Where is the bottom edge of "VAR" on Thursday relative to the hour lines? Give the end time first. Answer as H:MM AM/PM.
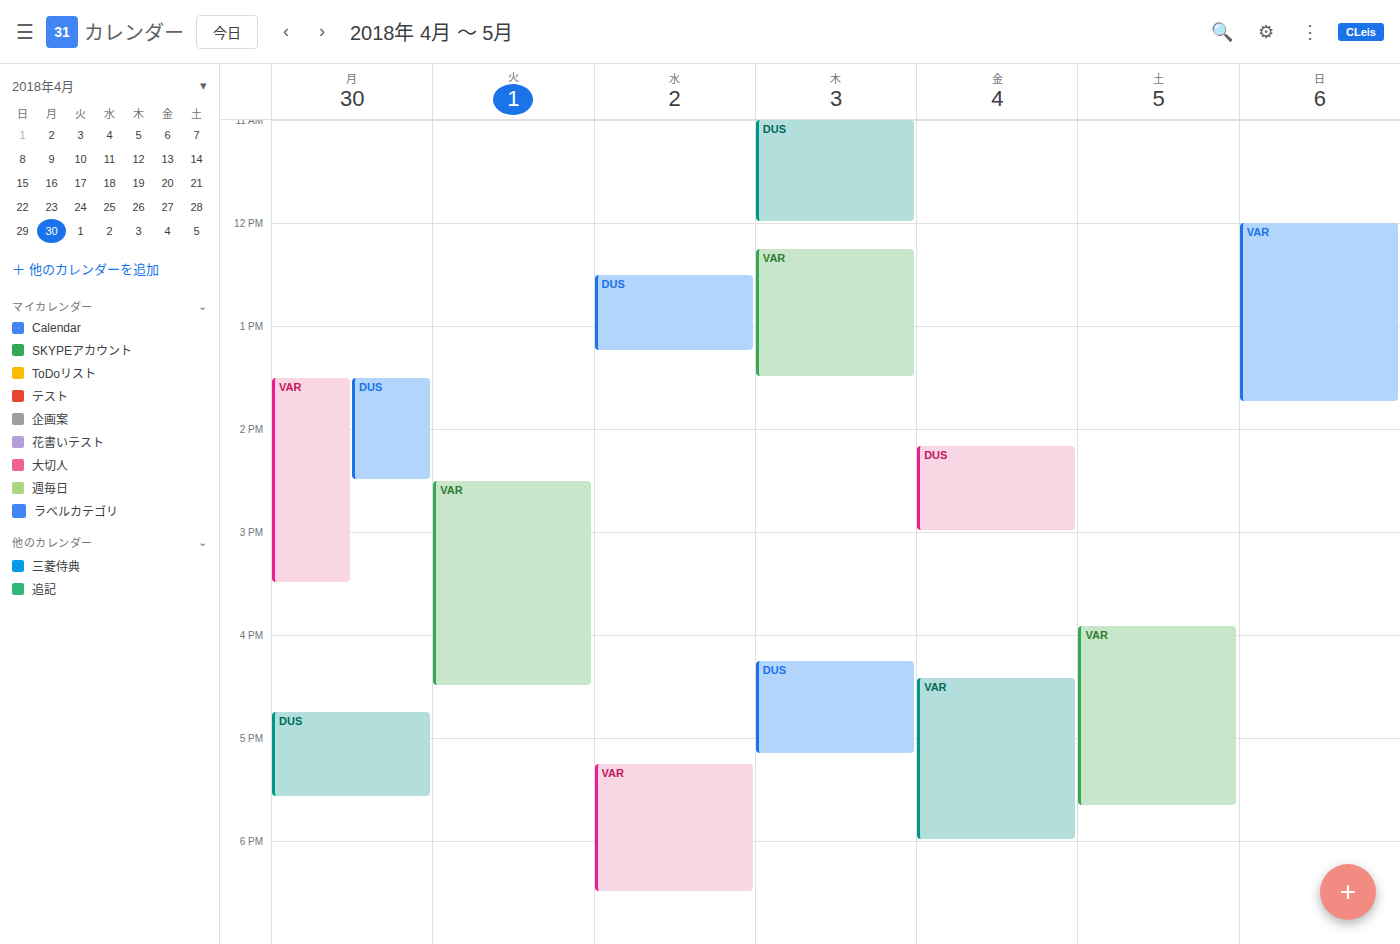
1:30 PM -- halfway between the 1 PM and 2 PM lines.